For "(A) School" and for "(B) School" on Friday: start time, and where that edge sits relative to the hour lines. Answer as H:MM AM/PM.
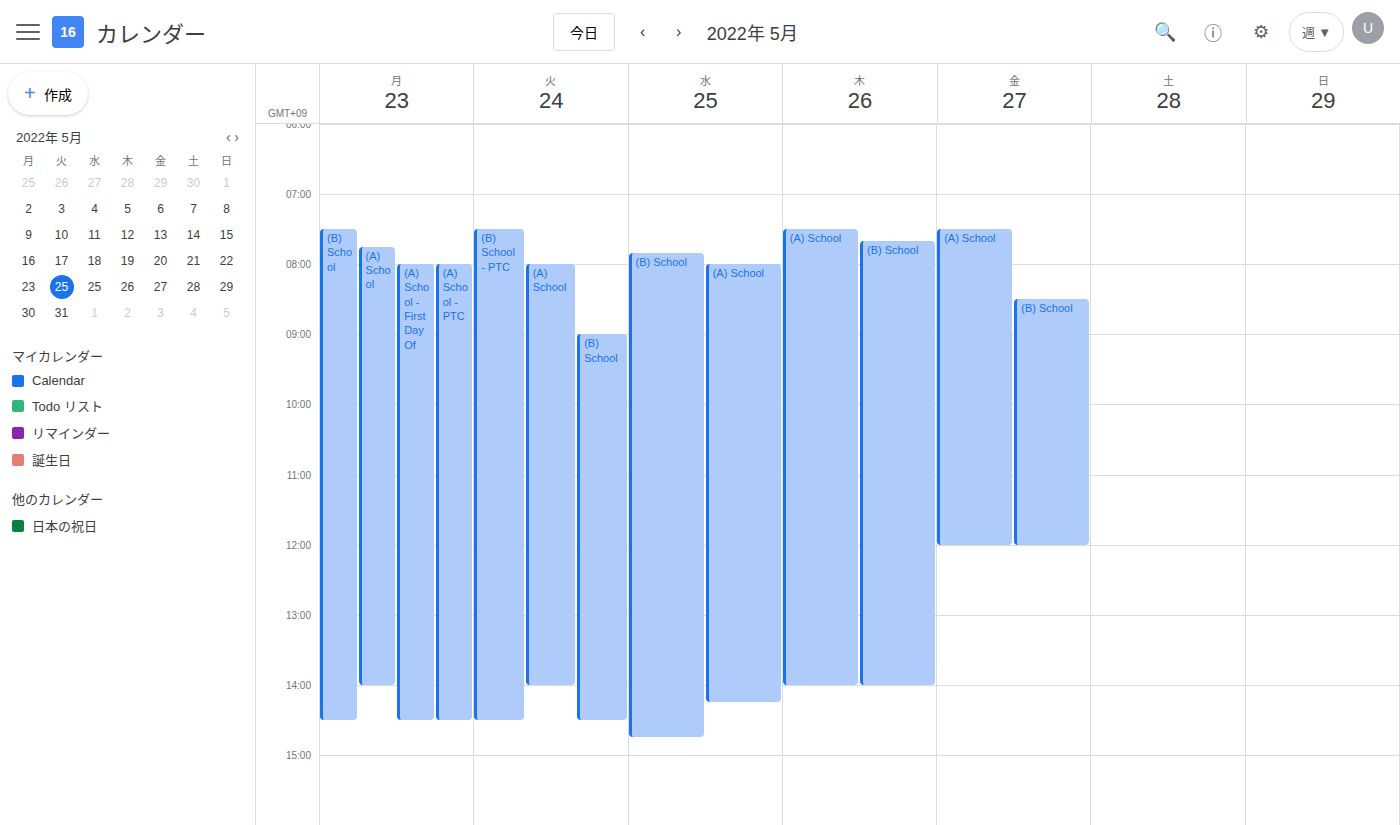
"(A) School": 7:30 AM, halfway between the 7 AM and 8 AM lines. "(B) School": 8:30 AM, halfway between the 8 AM and 9 AM lines.